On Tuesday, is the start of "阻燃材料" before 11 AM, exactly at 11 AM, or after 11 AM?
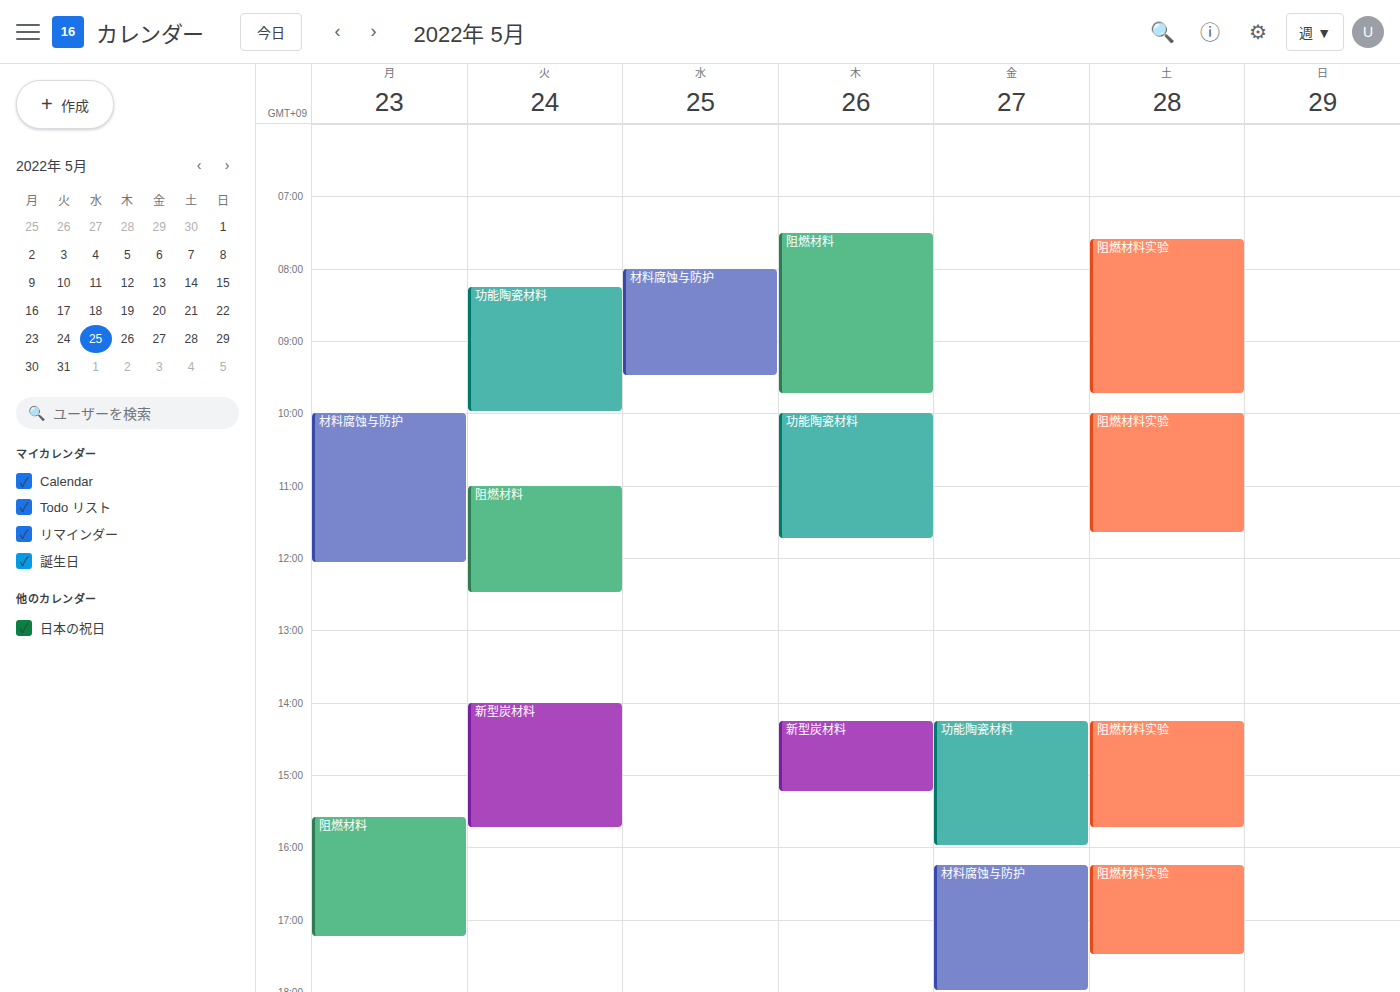
11:00 AM -- exactly at 11 AM, on the 11 AM line.